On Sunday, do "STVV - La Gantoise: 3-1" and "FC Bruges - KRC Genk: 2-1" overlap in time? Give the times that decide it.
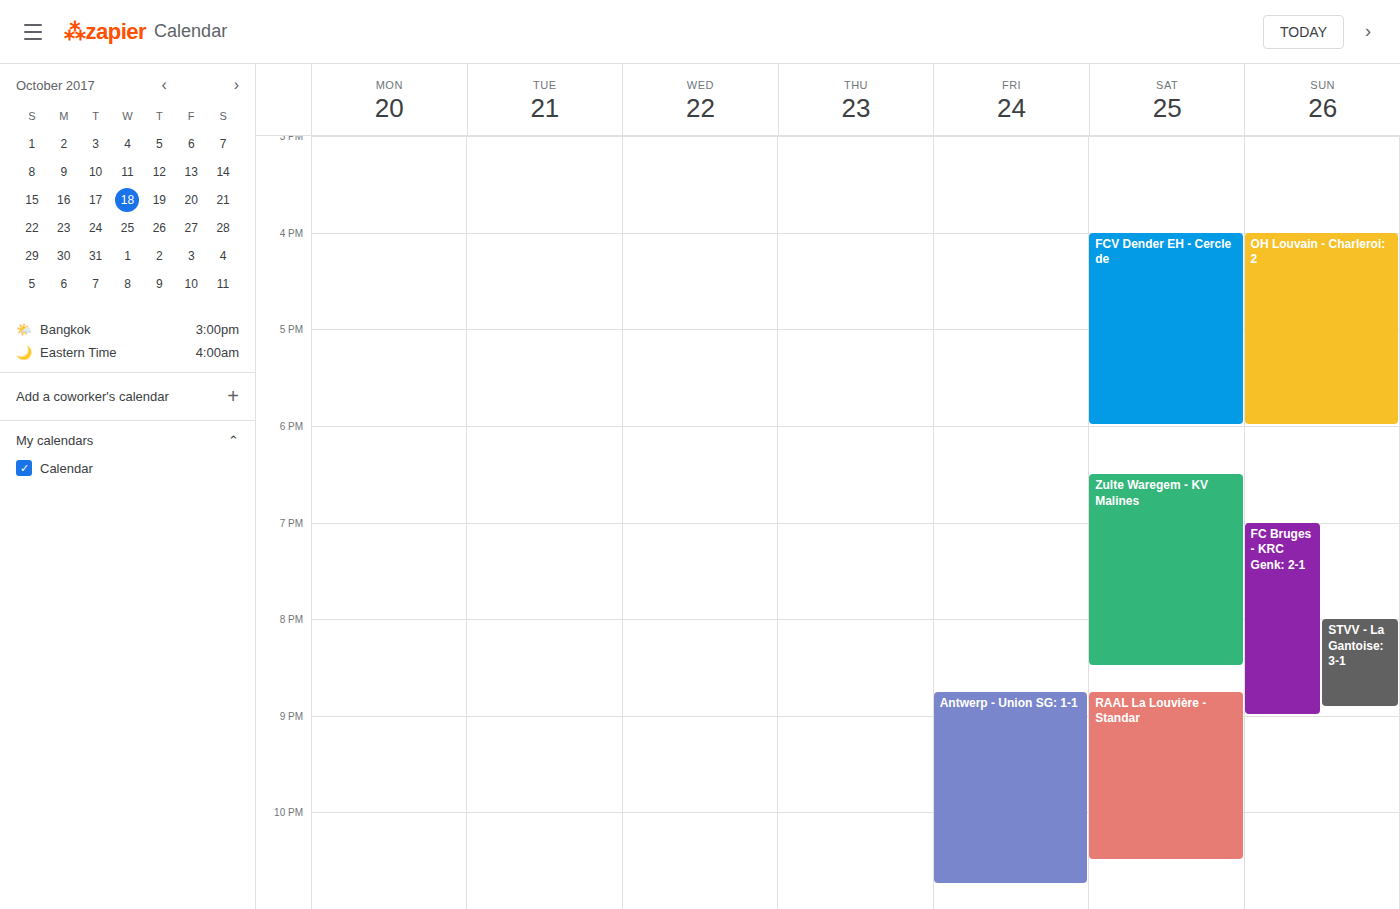
"STVV - La Gantoise: 3-1" runs 8:00 PM to 8:55 PM, inside "FC Bruges - KRC Genk: 2-1" -- they overlap.